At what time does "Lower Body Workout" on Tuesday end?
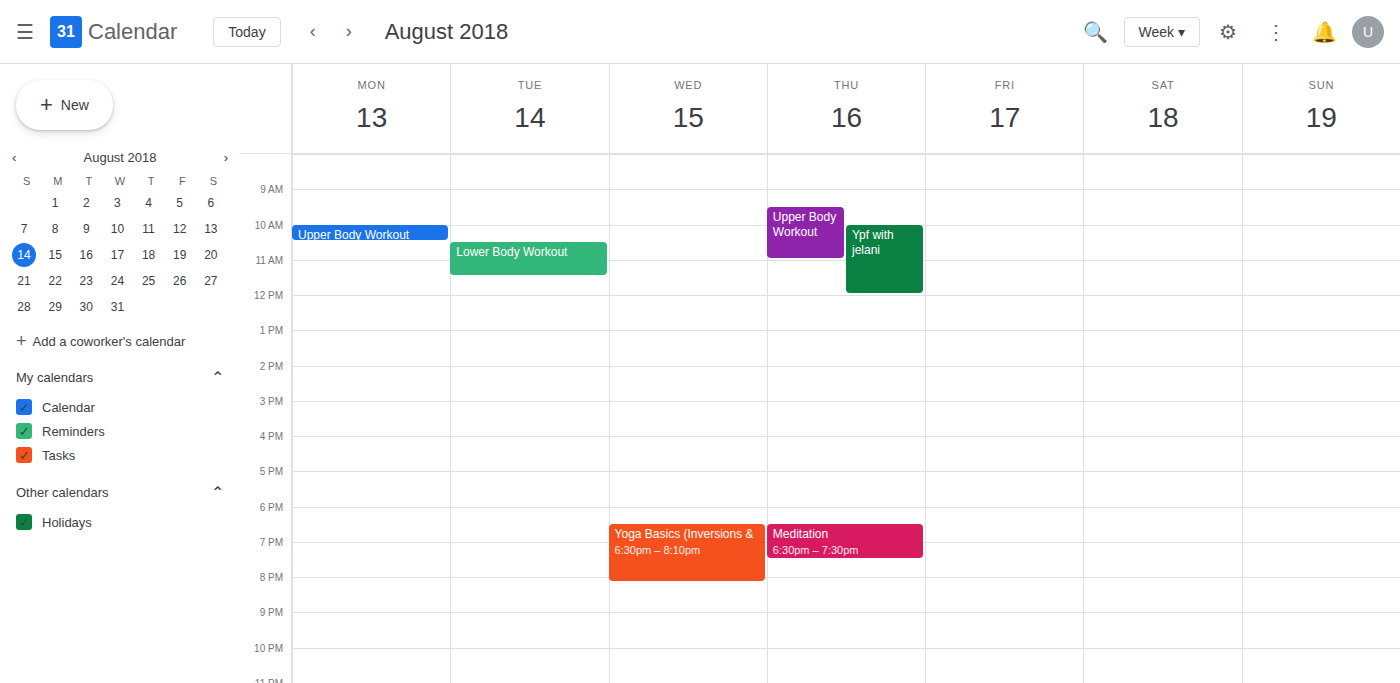
11:30 AM